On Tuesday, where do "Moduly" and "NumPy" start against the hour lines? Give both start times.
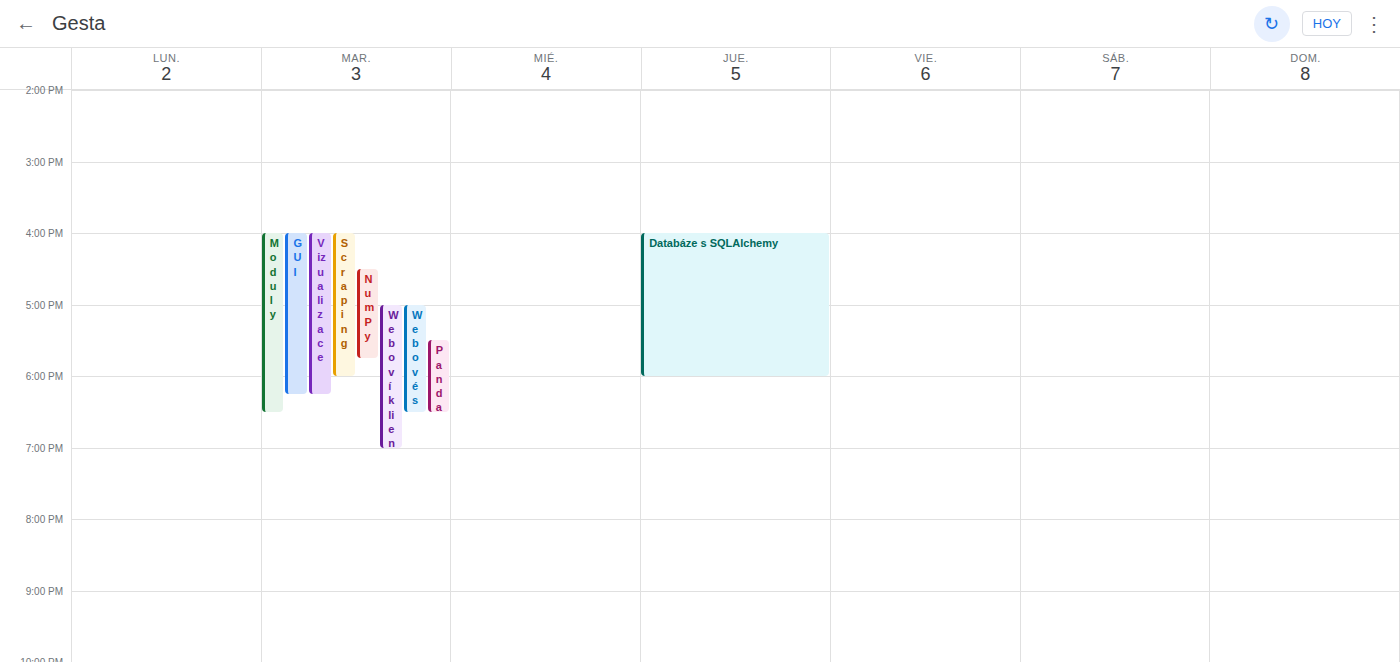
"Moduly": 4:00 PM, exactly on the 4 PM line. "NumPy": 4:30 PM, halfway between the 4 PM and 5 PM lines.